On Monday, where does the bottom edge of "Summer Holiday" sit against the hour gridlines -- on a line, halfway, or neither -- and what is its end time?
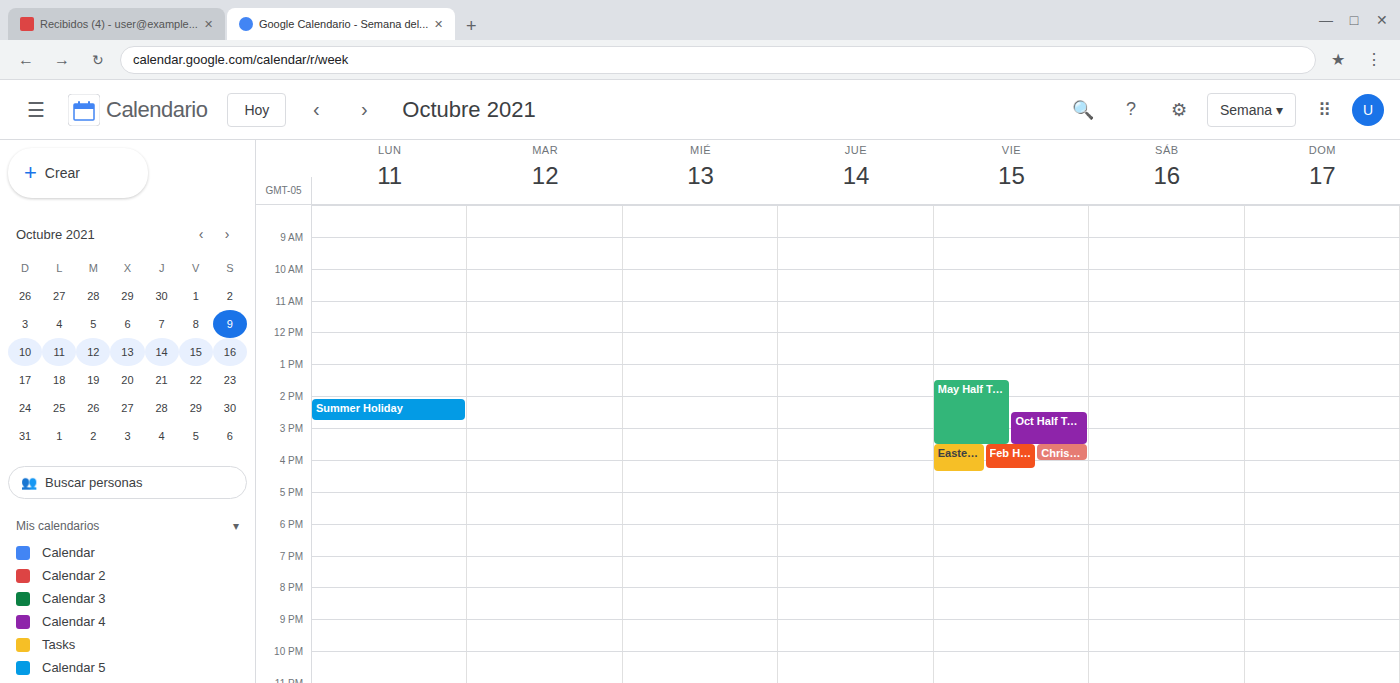
2:45 PM -- neither: three quarters of the way from the 2 PM line to the 3 PM line.